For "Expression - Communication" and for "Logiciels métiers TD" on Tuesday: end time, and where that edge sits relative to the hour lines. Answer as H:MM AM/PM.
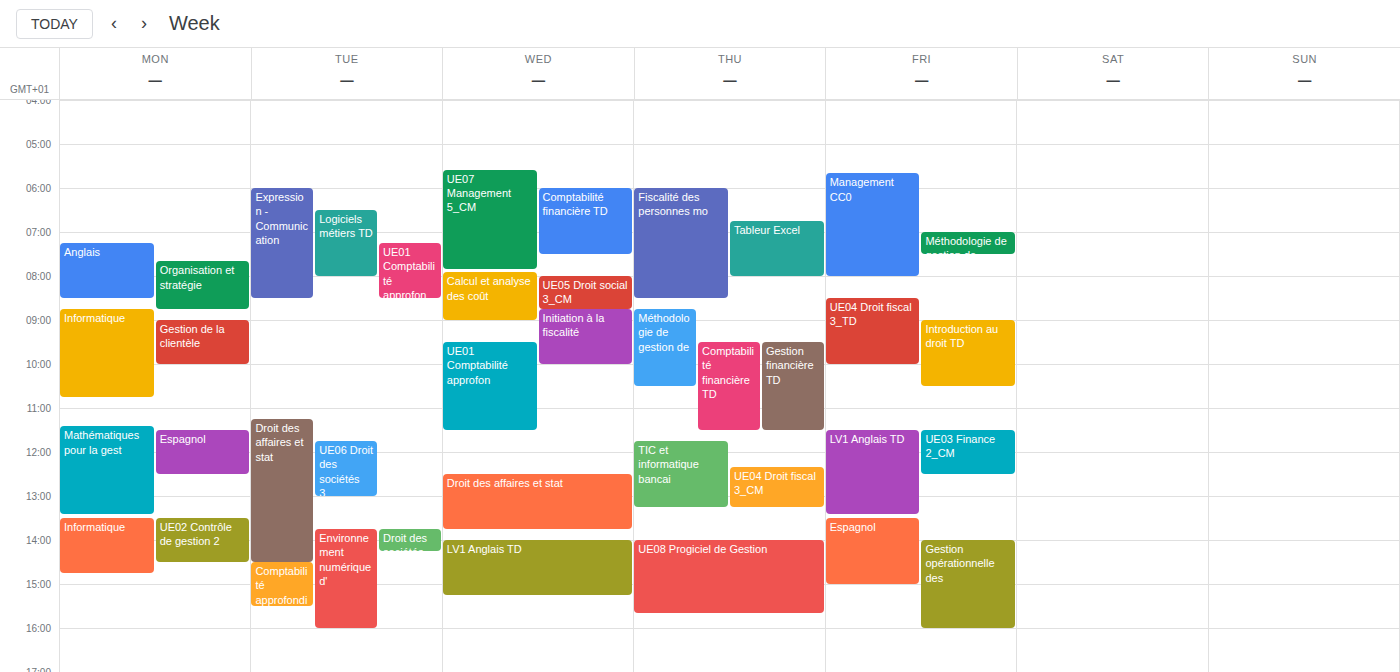
"Expression - Communication": 8:30 AM, halfway between the 8 AM and 9 AM lines. "Logiciels métiers TD": 8:00 AM, exactly on the 8 AM line.